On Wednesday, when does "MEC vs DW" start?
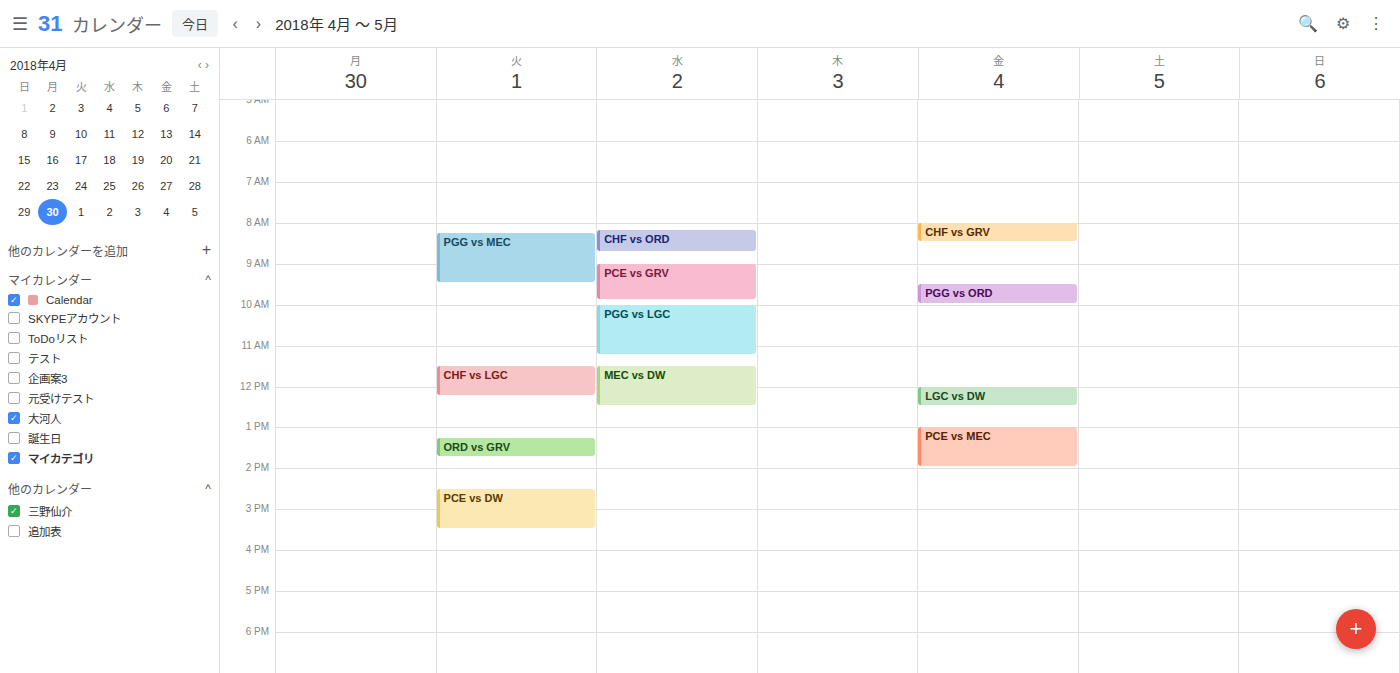
11:30